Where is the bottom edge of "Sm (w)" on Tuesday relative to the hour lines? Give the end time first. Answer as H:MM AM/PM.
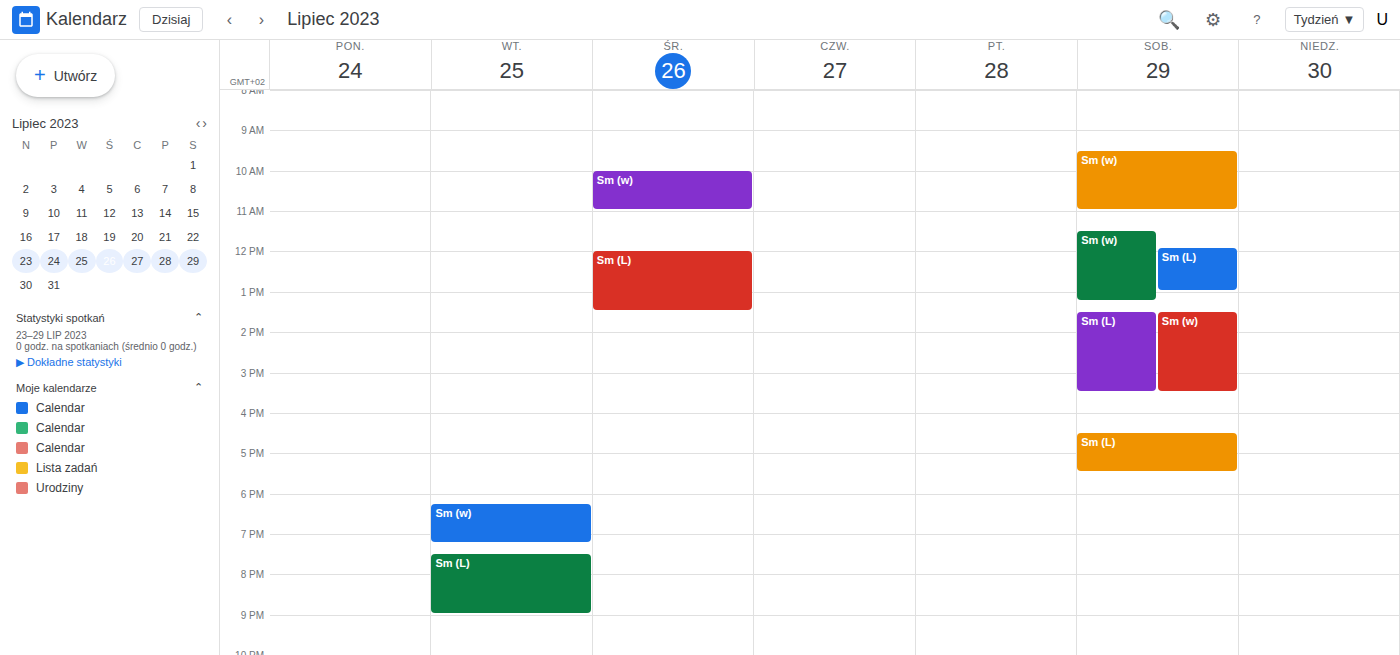
7:15 PM -- neither: a quarter of the way from the 7 PM line to the 8 PM line.